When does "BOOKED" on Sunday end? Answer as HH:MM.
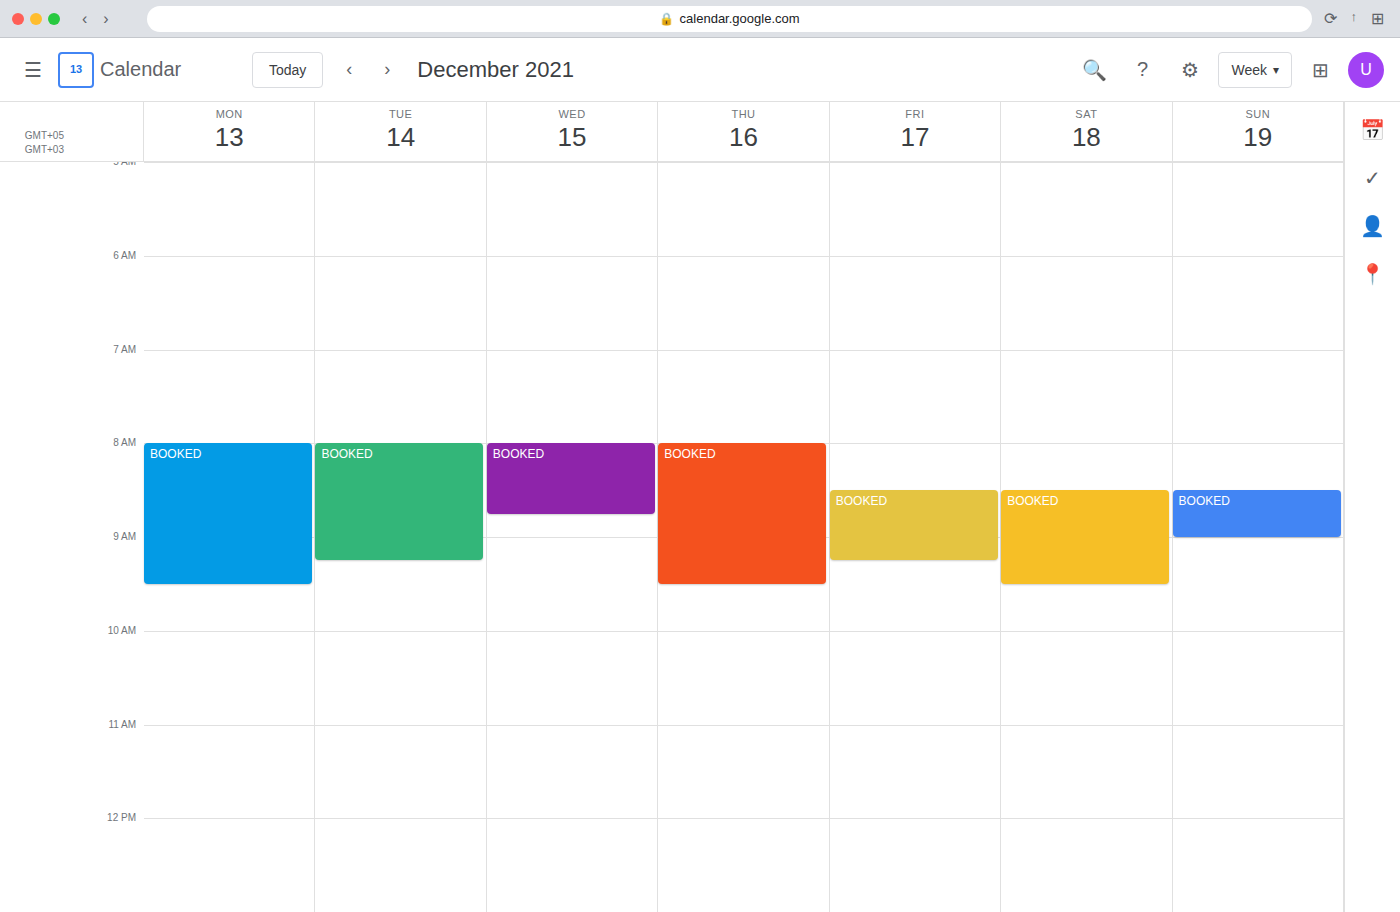
09:00